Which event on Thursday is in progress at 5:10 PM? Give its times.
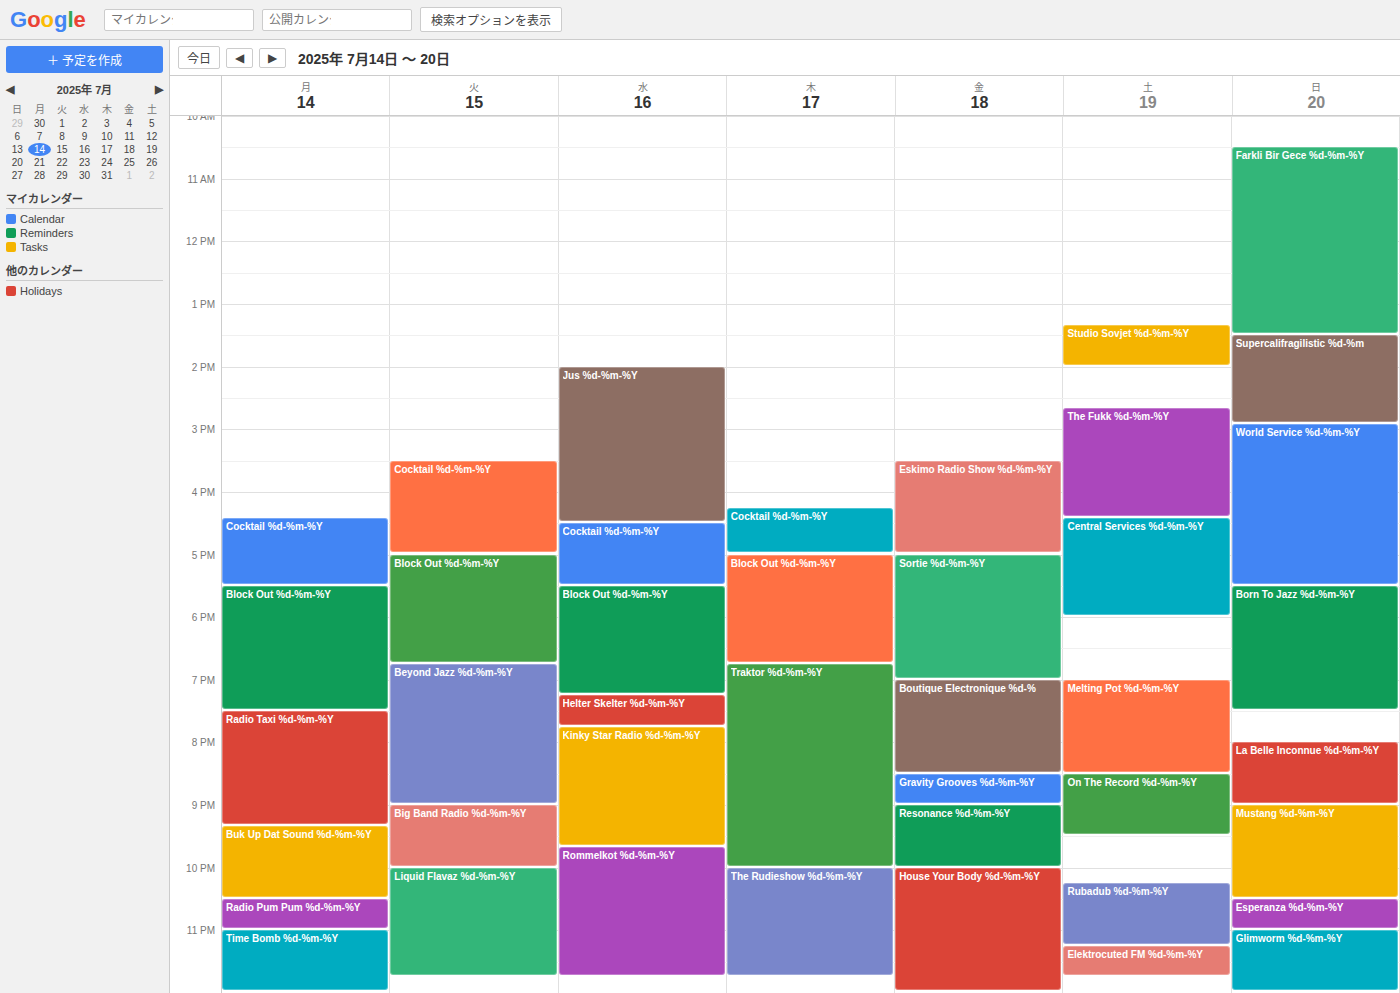
"Block Out %d-%m-%Y", 5:00 PM to 6:45 PM